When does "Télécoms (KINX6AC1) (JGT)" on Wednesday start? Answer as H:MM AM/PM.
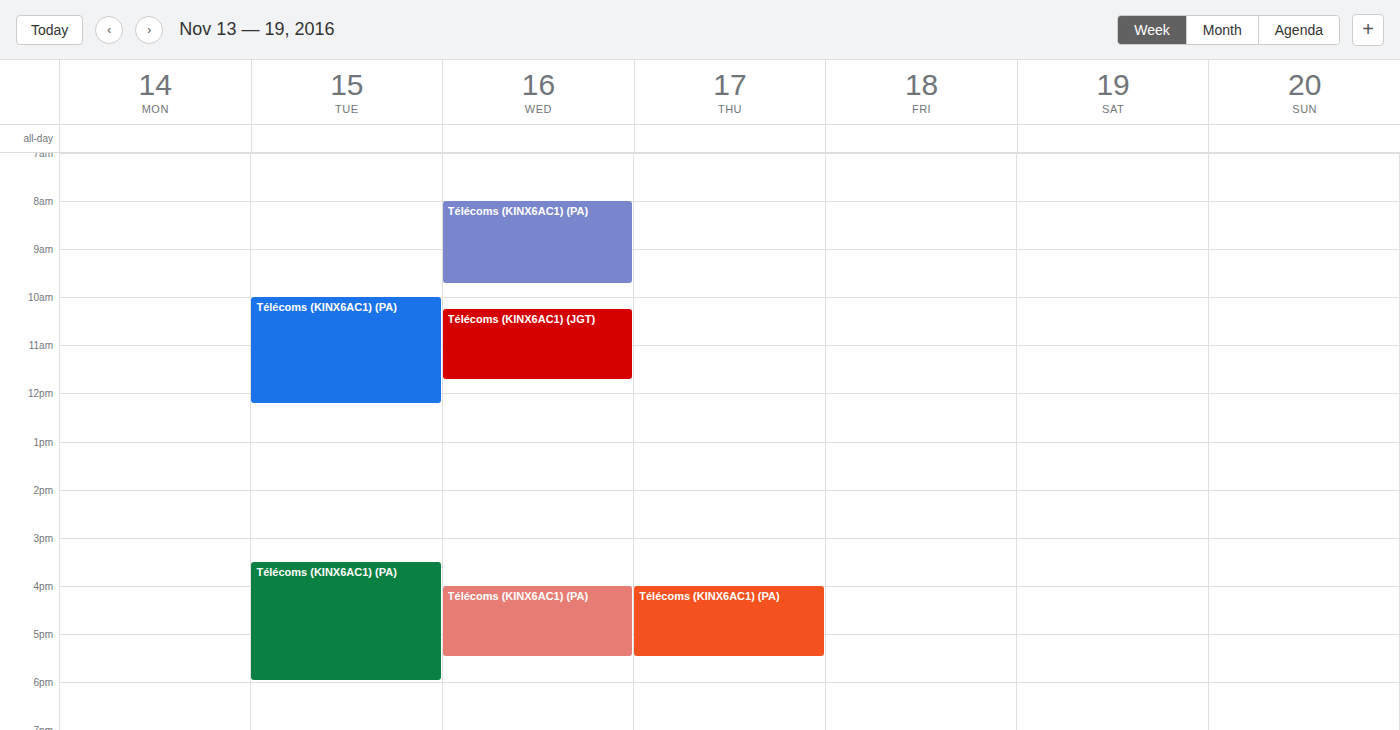
10:15 AM